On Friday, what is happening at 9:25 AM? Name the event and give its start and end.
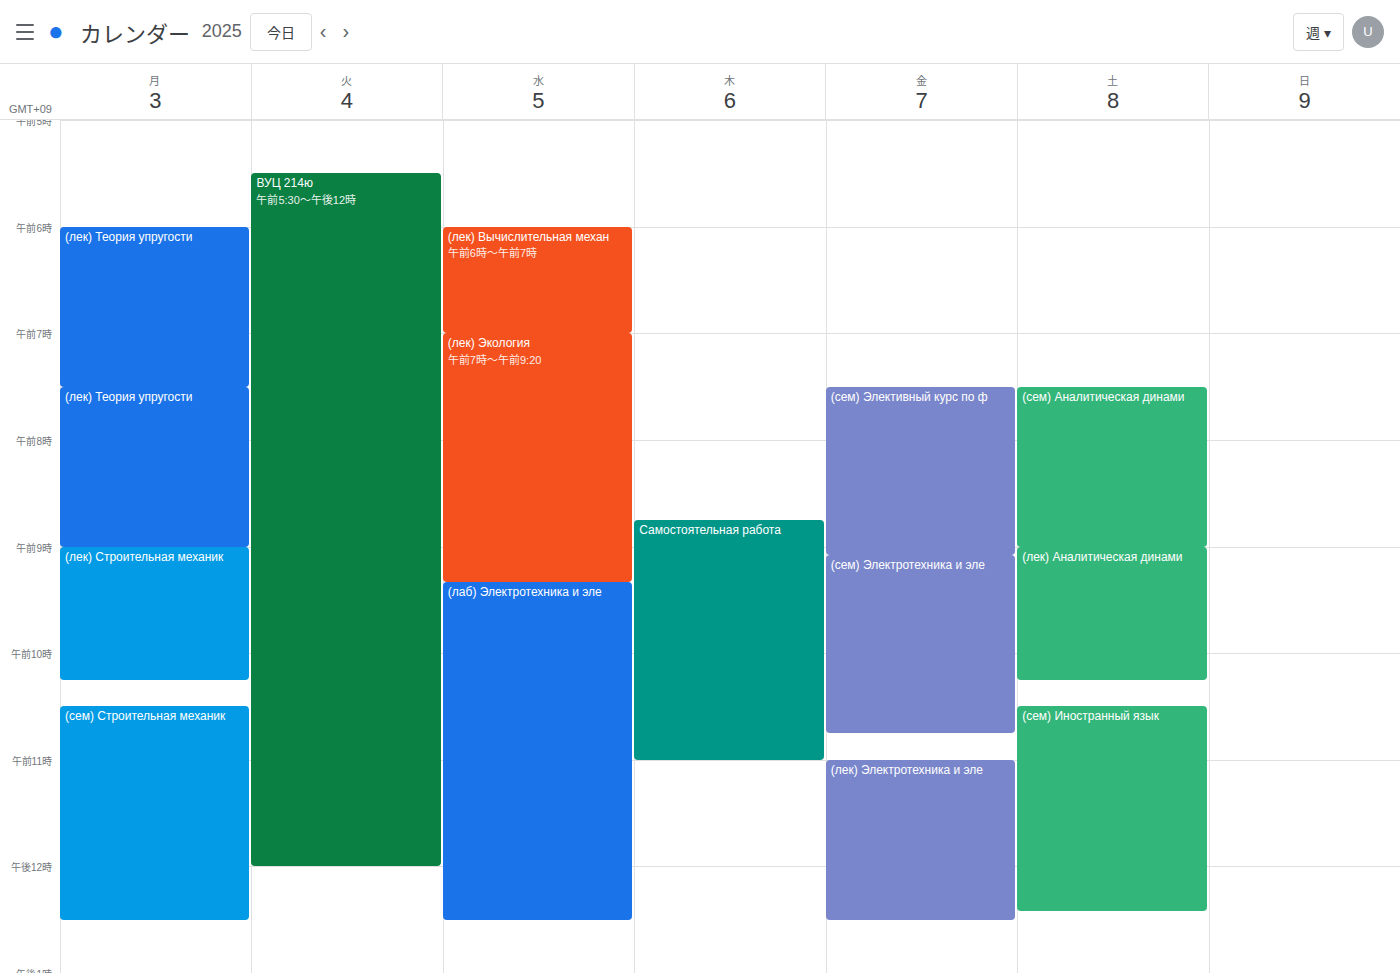
"(сем) Электротехника и эле", 9:05 AM to 10:45 AM